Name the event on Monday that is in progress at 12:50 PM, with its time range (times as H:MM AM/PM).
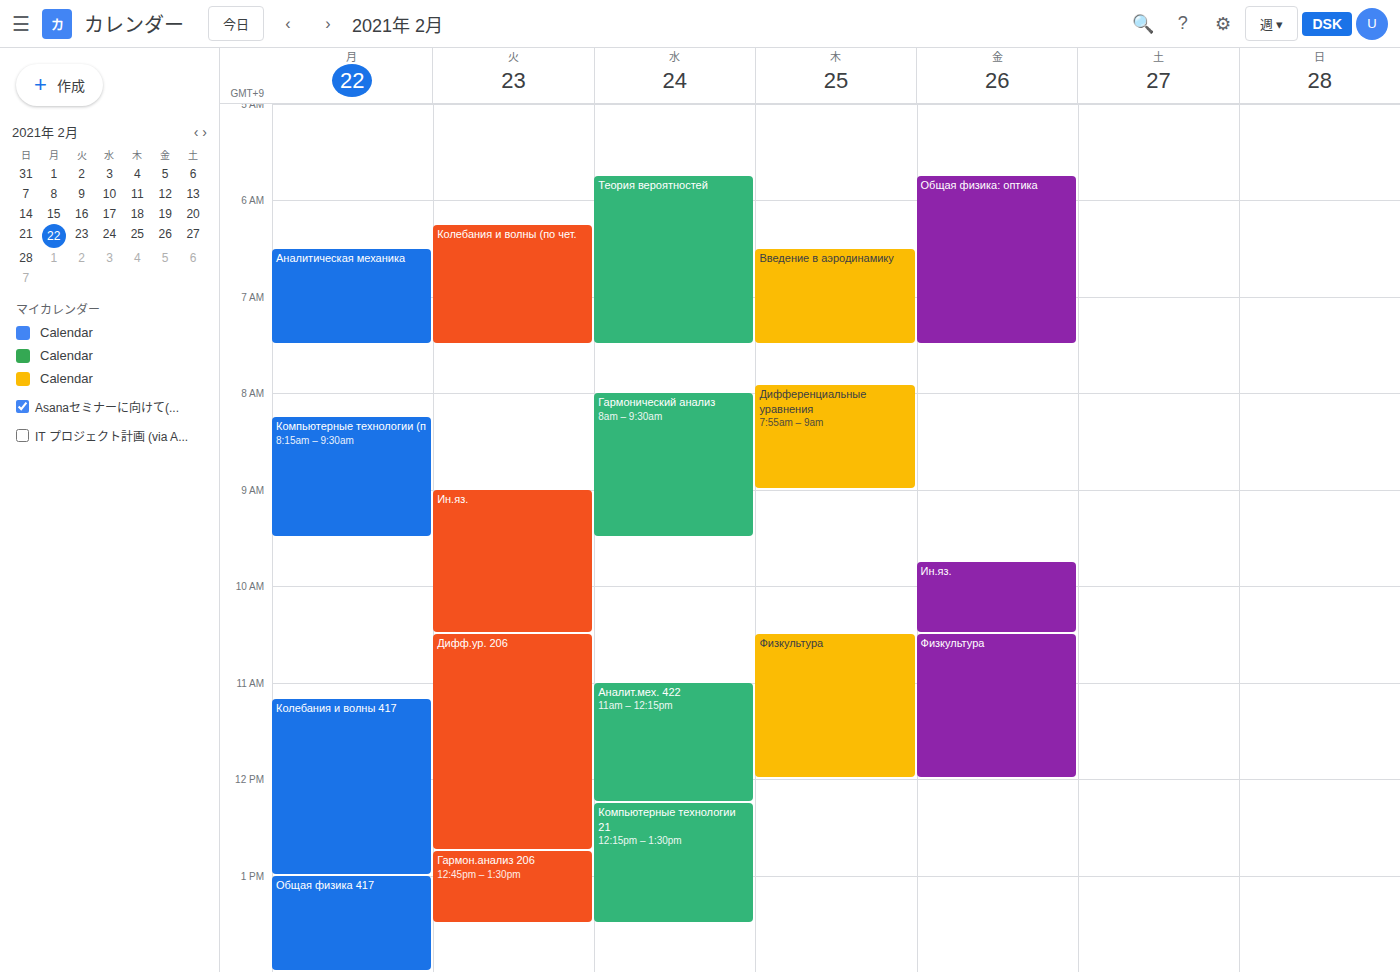
"Колебания и волны 417", 11:10 AM to 1:00 PM